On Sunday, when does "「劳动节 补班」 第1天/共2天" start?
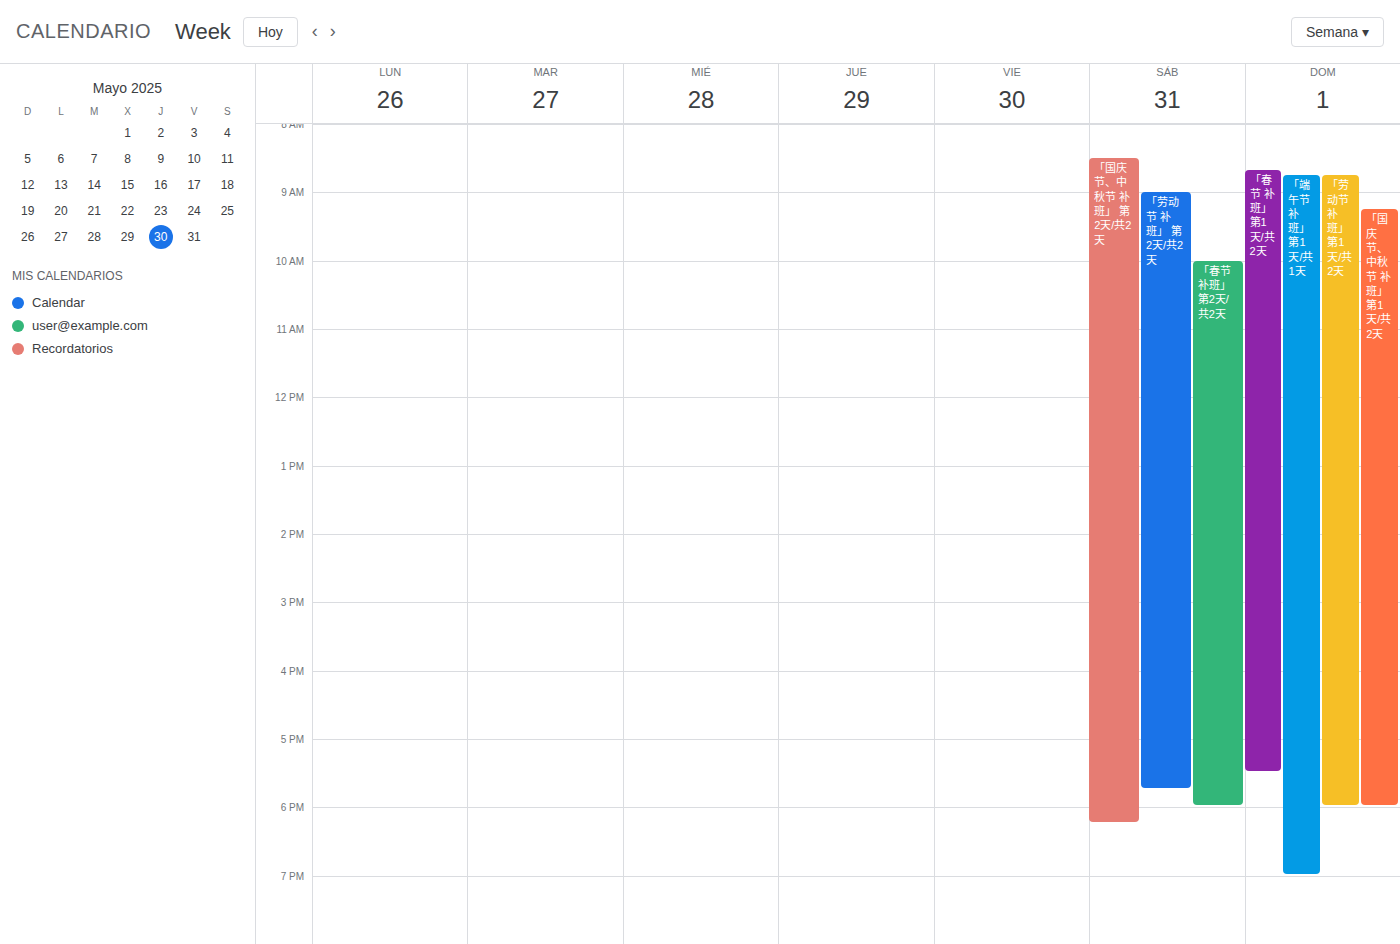
8:45 AM